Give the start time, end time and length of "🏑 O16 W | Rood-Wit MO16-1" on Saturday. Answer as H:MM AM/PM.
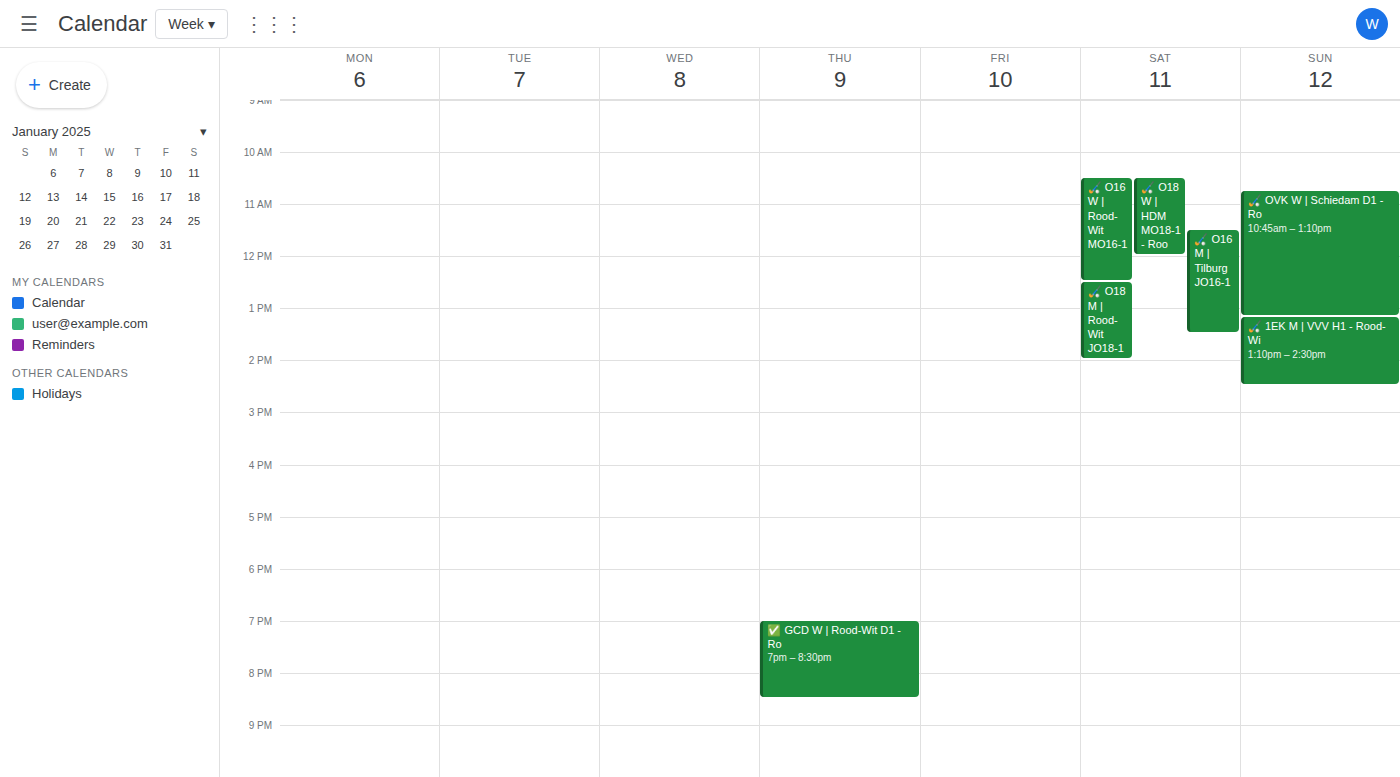
10:30 AM to 12:30 PM, 2 hours